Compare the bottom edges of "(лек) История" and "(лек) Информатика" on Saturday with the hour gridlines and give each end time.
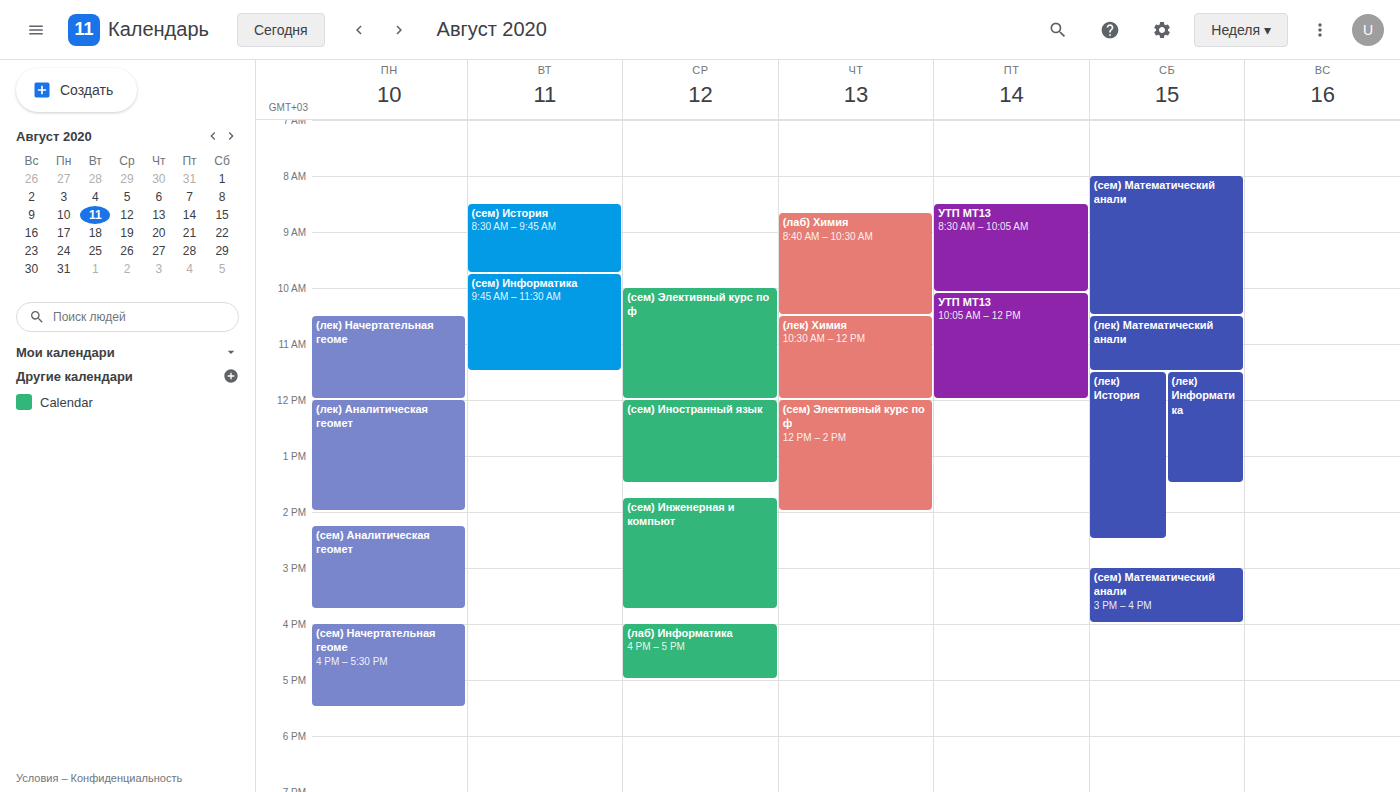
"(лек) История": 2:30 PM, halfway between the 2 PM and 3 PM lines. "(лек) Информатика": 1:30 PM, halfway between the 1 PM and 2 PM lines.